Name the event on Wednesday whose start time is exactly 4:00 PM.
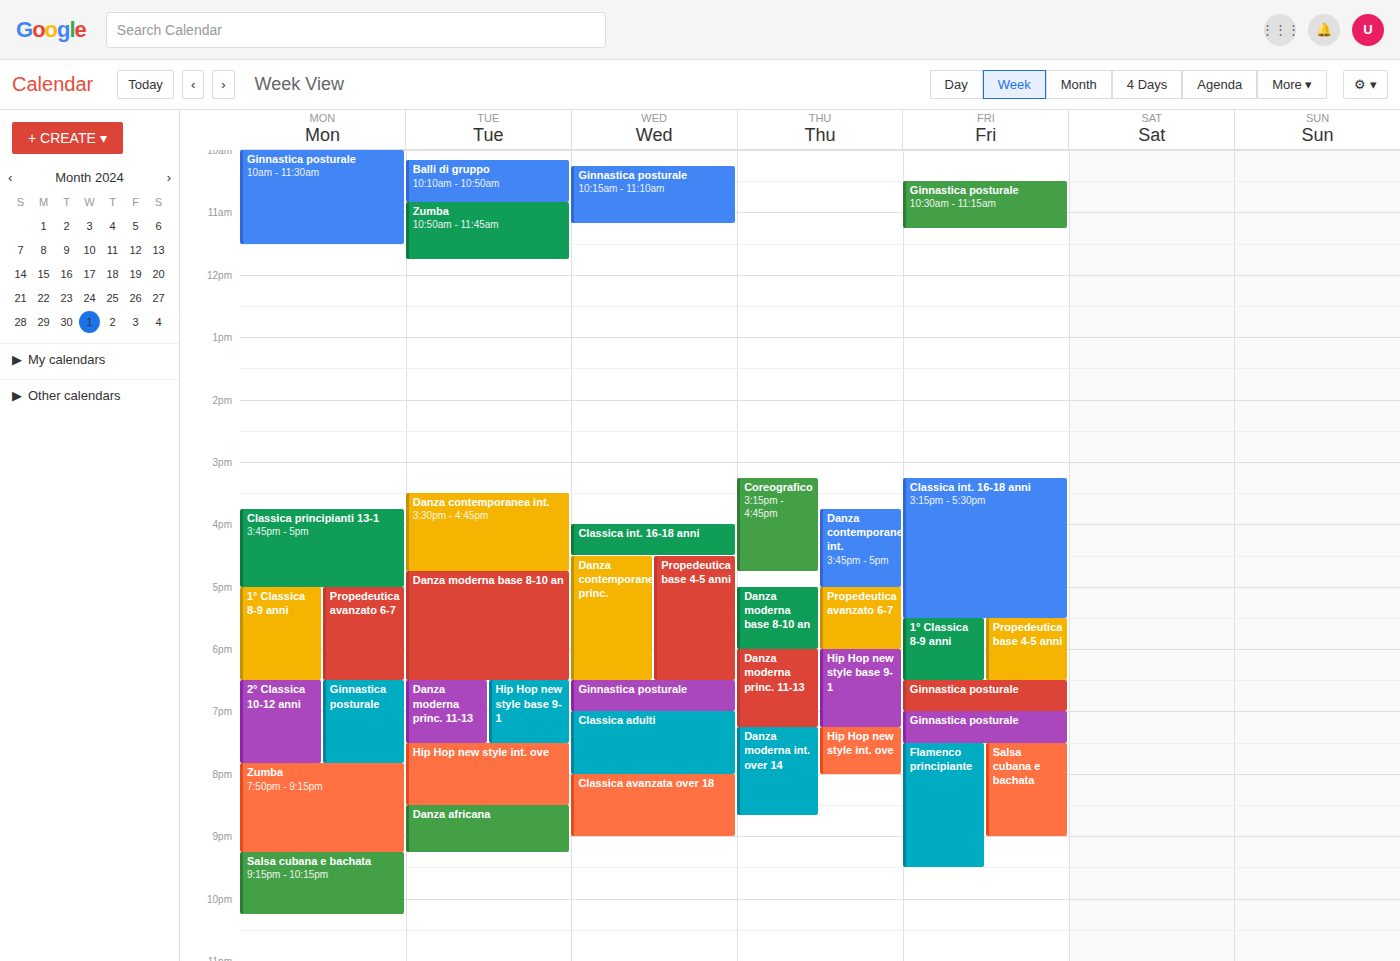
"Classica int. 16-18 anni"